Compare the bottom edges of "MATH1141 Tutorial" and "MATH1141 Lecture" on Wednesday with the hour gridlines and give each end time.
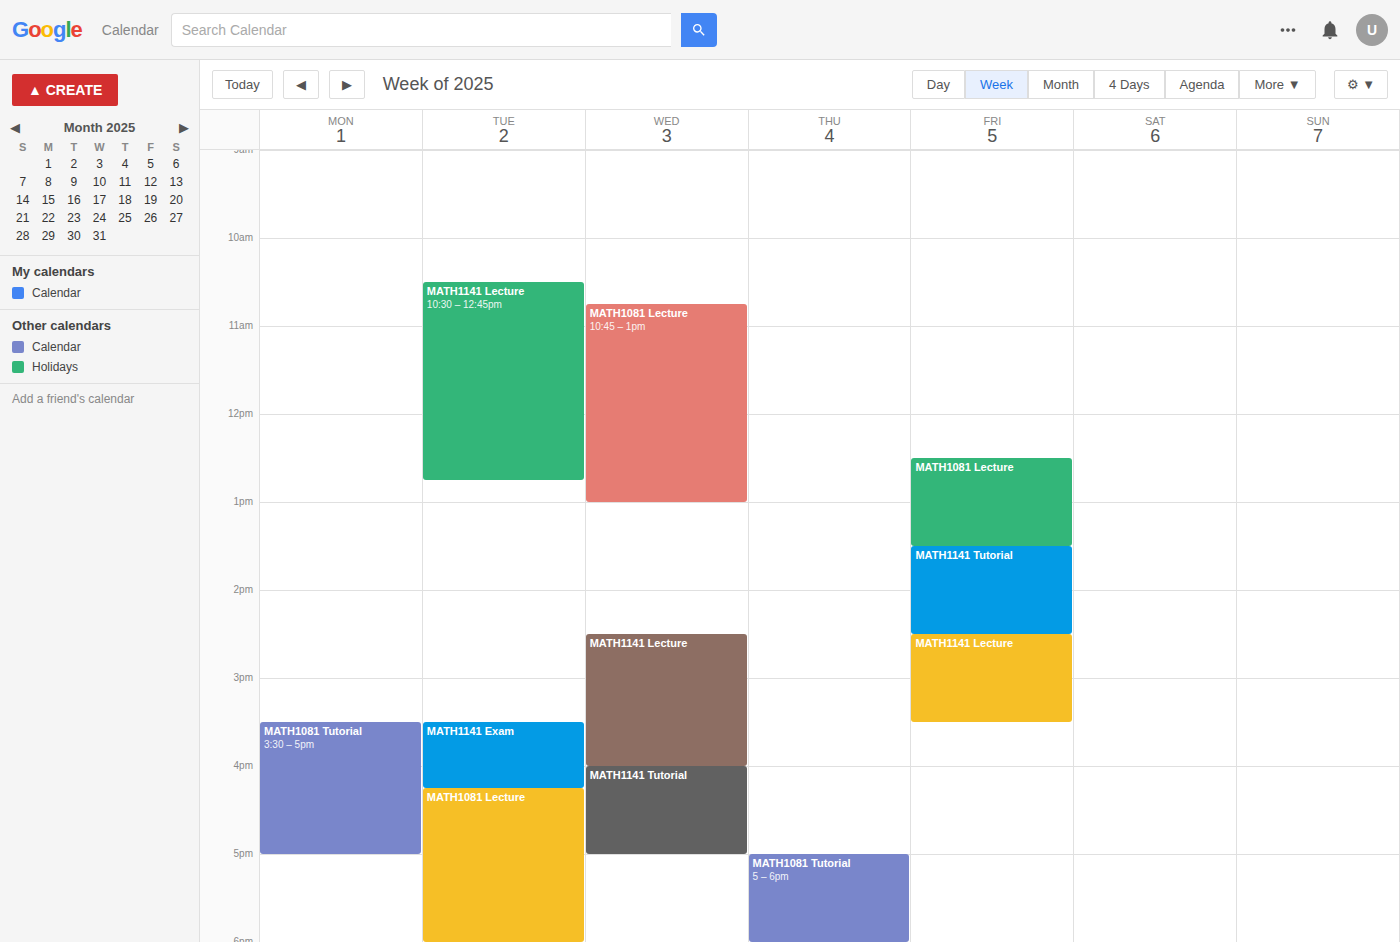
"MATH1141 Tutorial": 5:00 PM, exactly on the 5 PM line. "MATH1141 Lecture": 4:00 PM, exactly on the 4 PM line.